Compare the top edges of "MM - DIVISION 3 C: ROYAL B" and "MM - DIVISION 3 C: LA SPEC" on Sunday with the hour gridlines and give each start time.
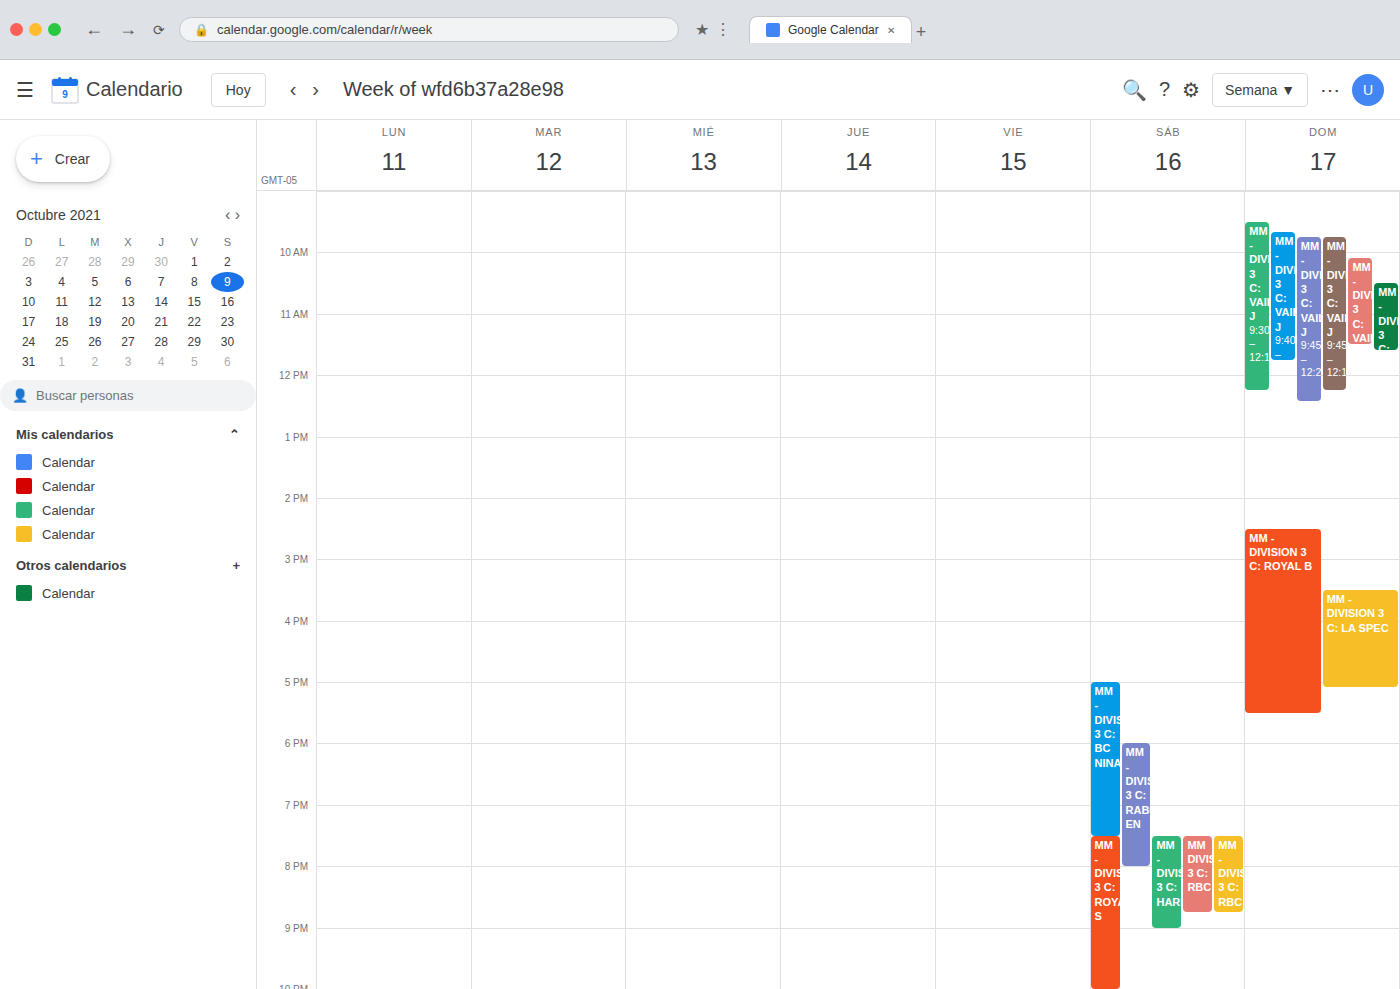
"MM - DIVISION 3 C: ROYAL B": 2:30 PM, halfway between the 2 PM and 3 PM lines. "MM - DIVISION 3 C: LA SPEC": 3:30 PM, halfway between the 3 PM and 4 PM lines.